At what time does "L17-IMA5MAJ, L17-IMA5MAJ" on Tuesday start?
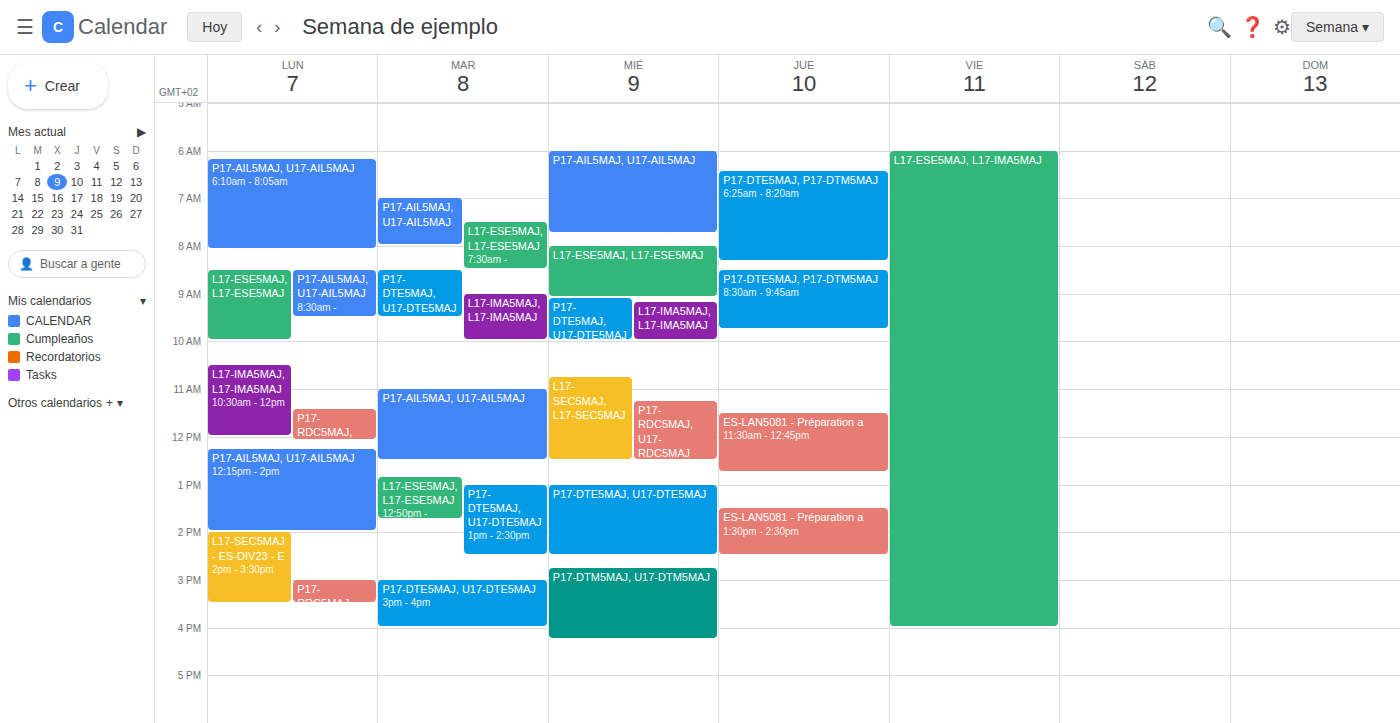
9:00 AM